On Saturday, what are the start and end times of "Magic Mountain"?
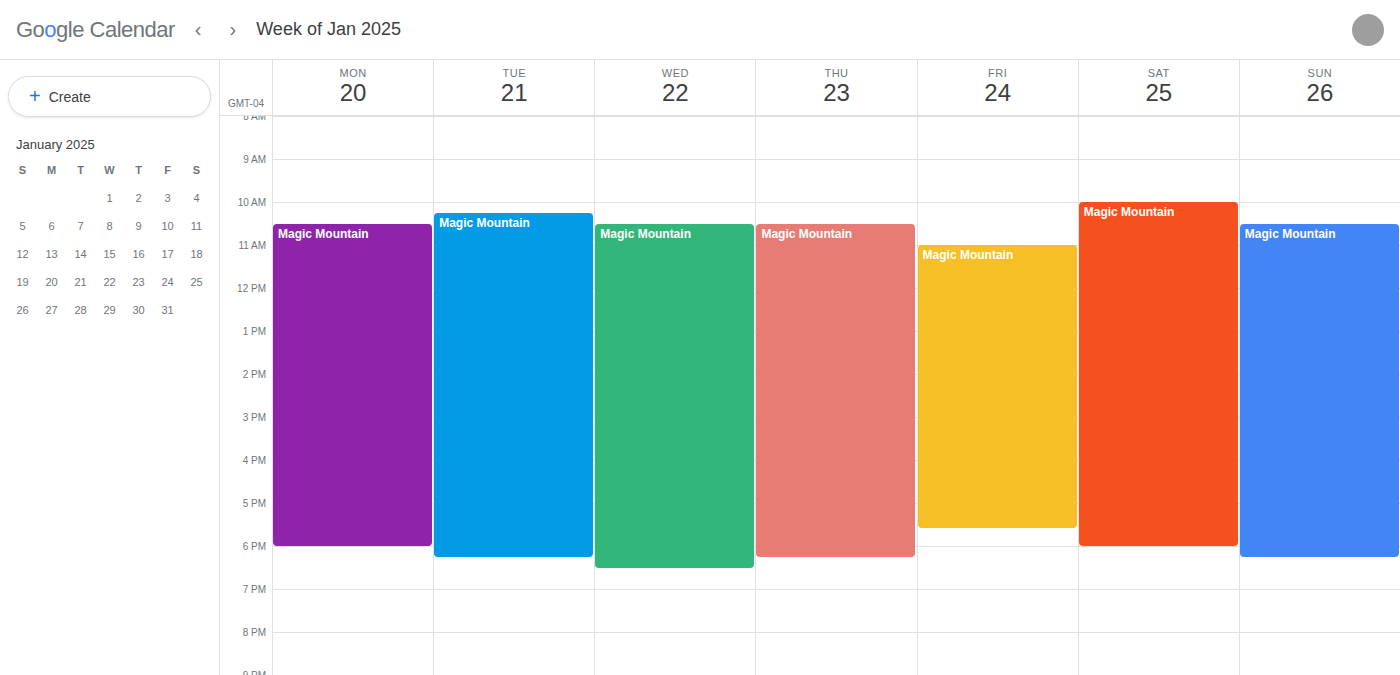
10:00 AM to 6:00 PM